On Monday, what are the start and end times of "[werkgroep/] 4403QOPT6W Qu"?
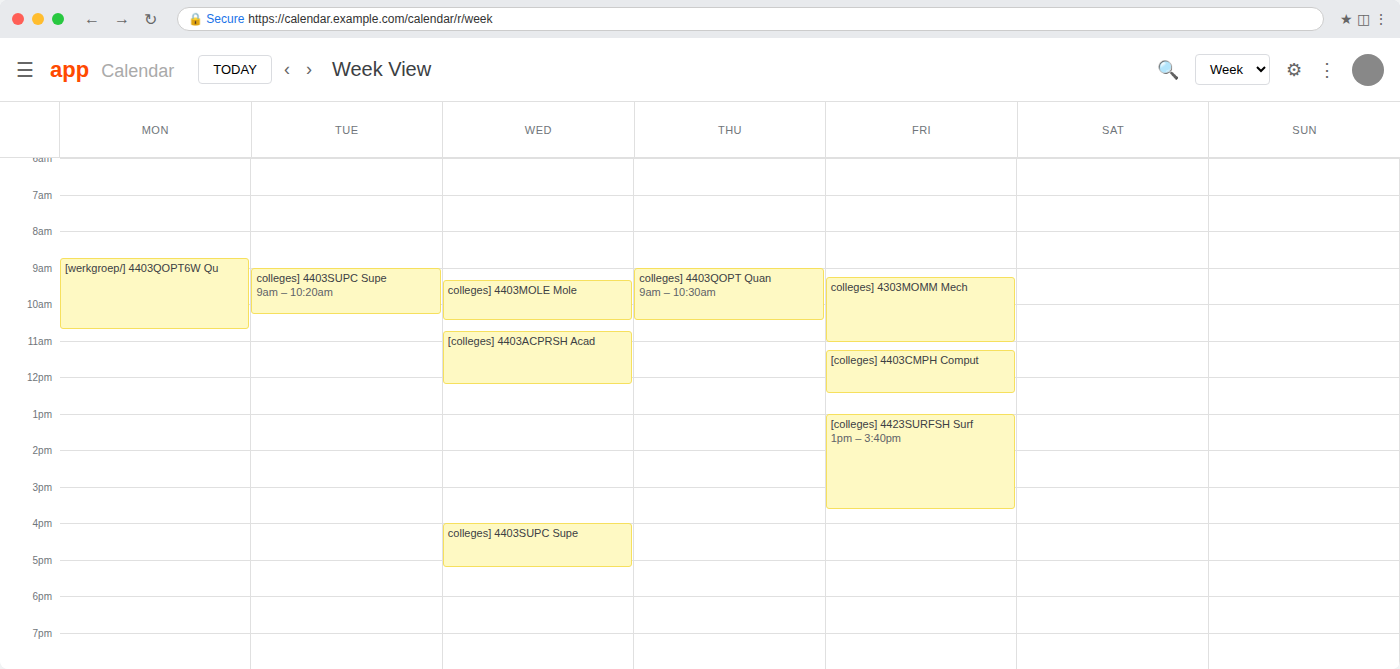
8:45 AM to 10:45 AM